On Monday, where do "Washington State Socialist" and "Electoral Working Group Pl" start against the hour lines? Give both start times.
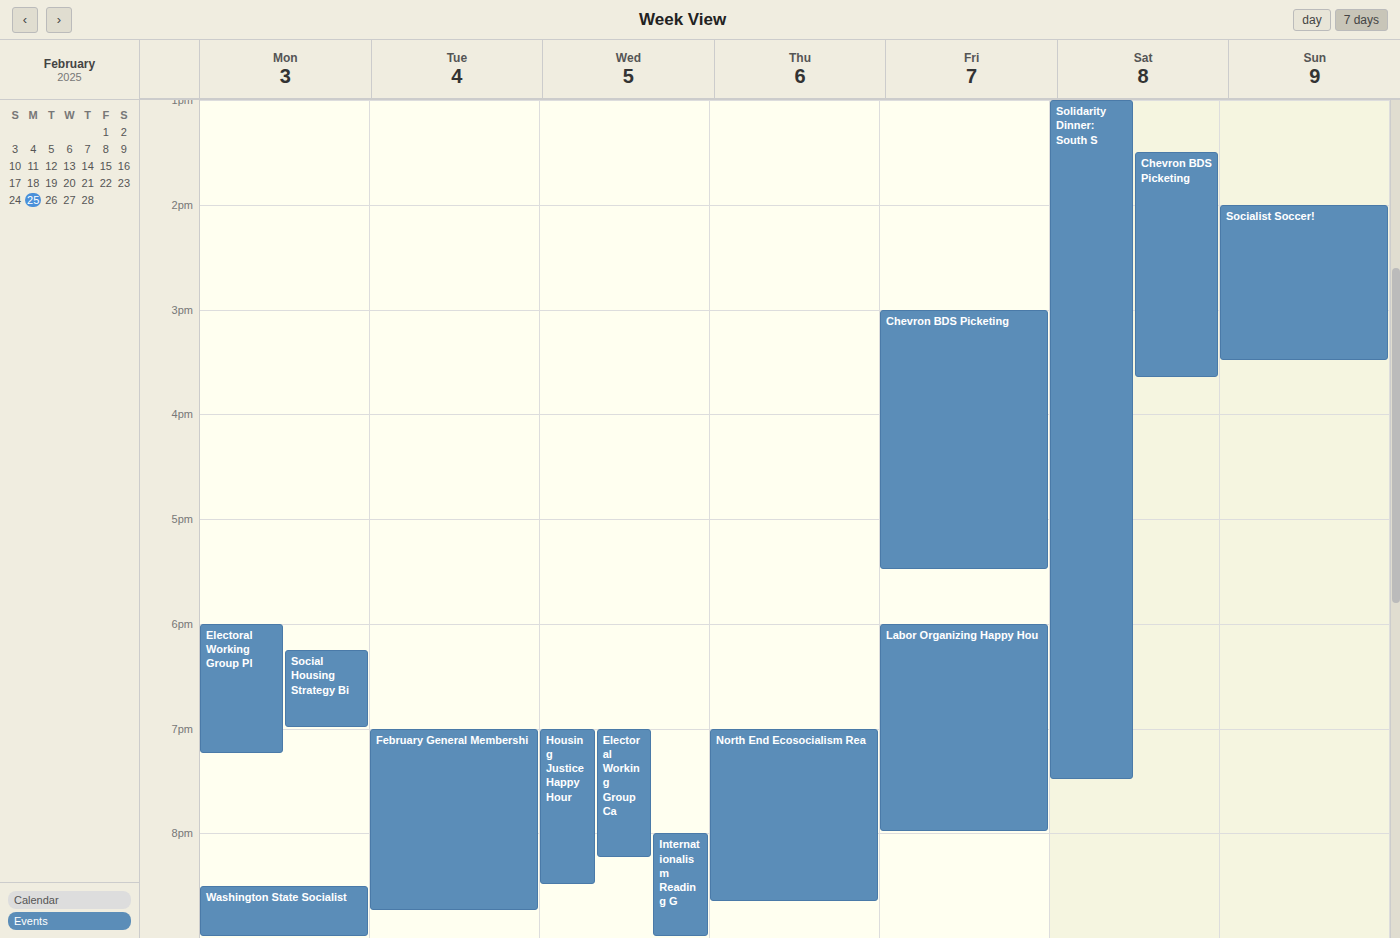
"Washington State Socialist": 8:30 PM, halfway between the 8 PM and 9 PM lines. "Electoral Working Group Pl": 6:00 PM, exactly on the 6 PM line.